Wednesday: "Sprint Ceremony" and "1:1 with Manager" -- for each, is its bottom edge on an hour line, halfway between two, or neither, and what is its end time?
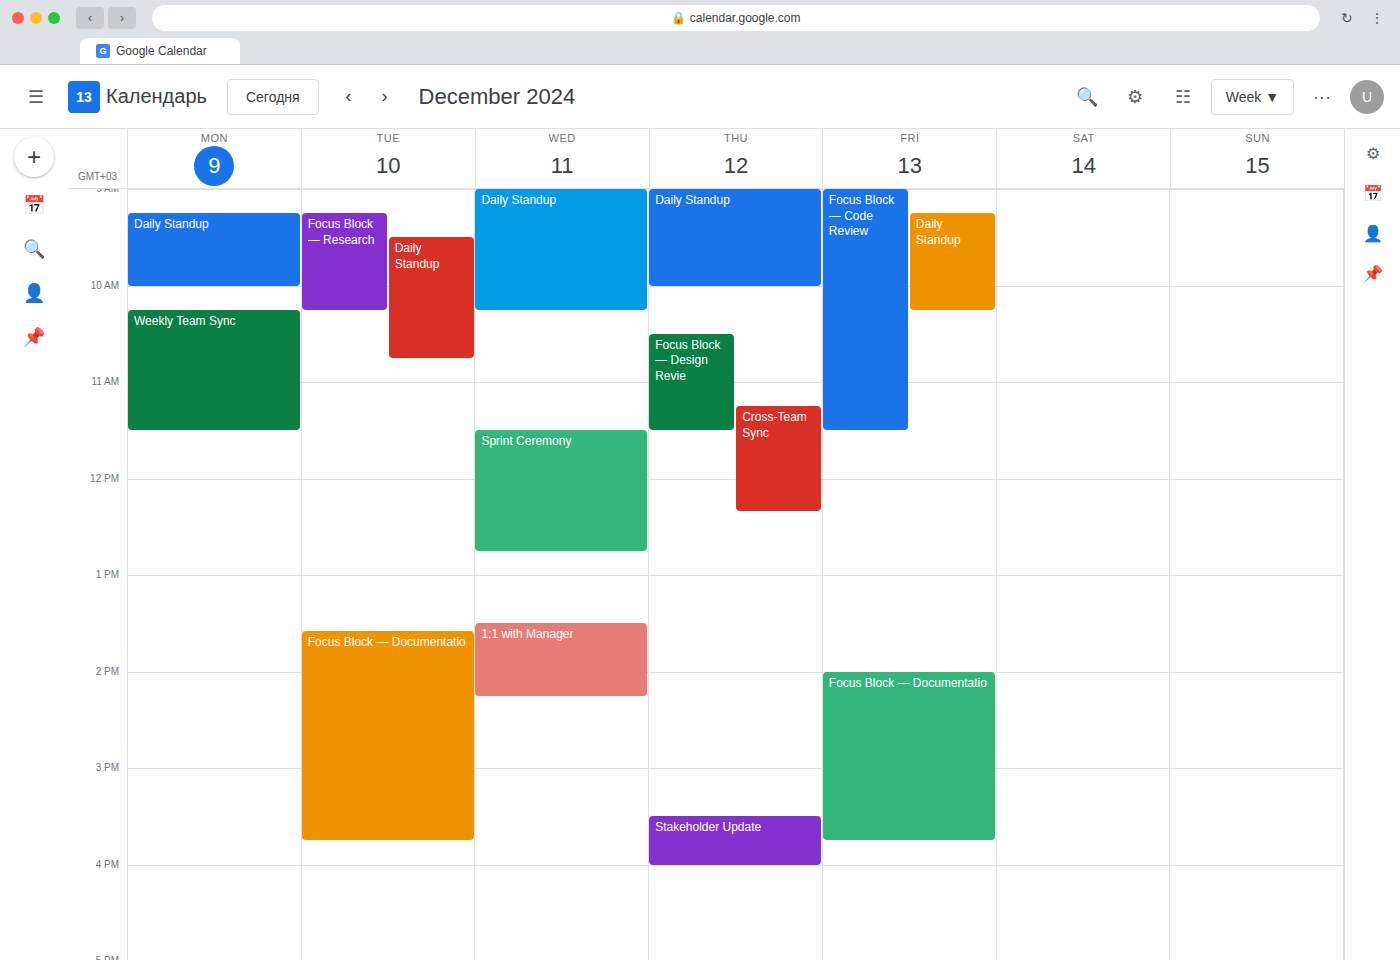
"Sprint Ceremony": 12:45 PM, neither: three quarters of the way from the 12 PM line to the 1 PM line. "1:1 with Manager": 2:15 PM, neither: a quarter of the way from the 2 PM line to the 3 PM line.